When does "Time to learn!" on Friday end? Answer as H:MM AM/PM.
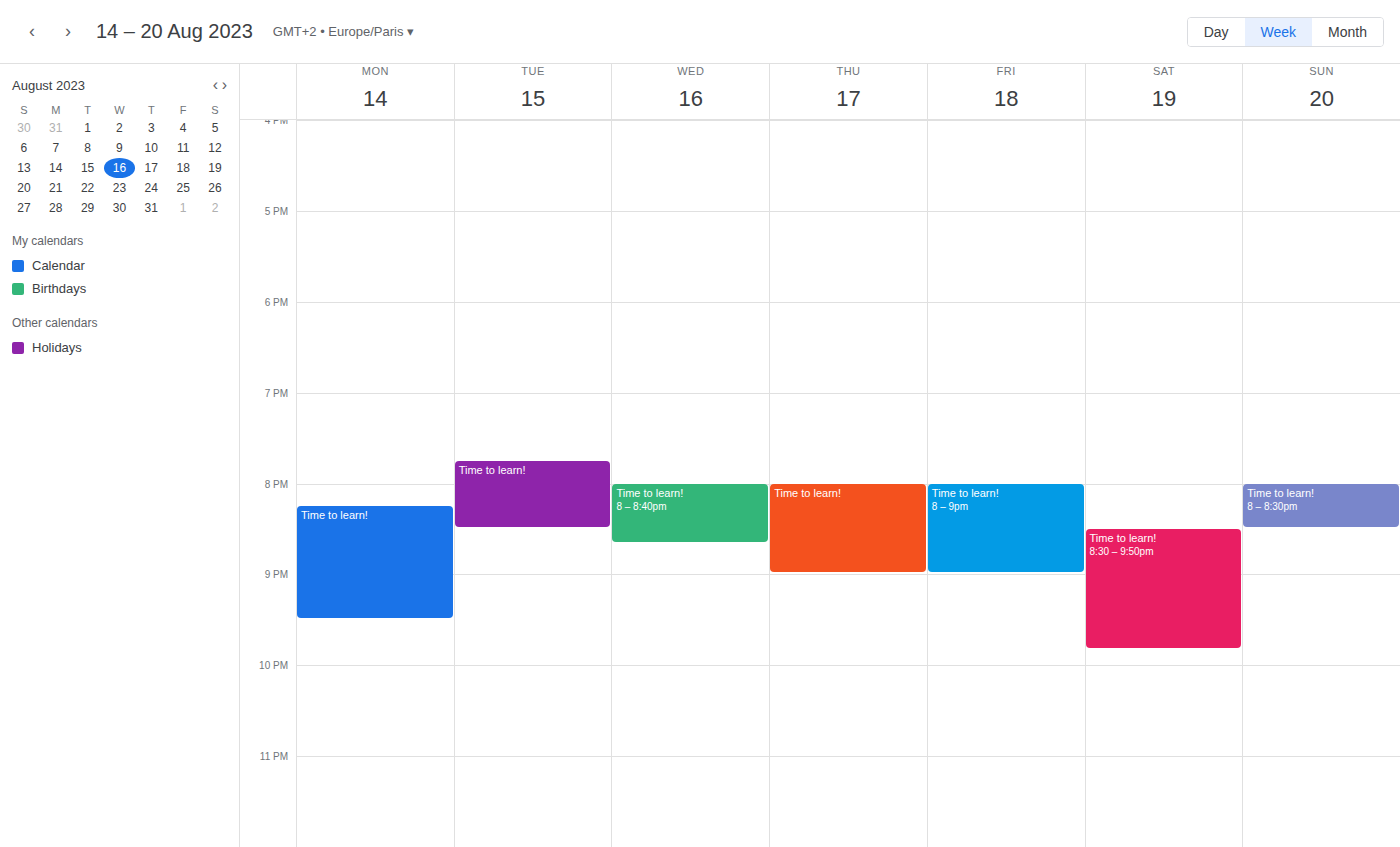
9:00 PM